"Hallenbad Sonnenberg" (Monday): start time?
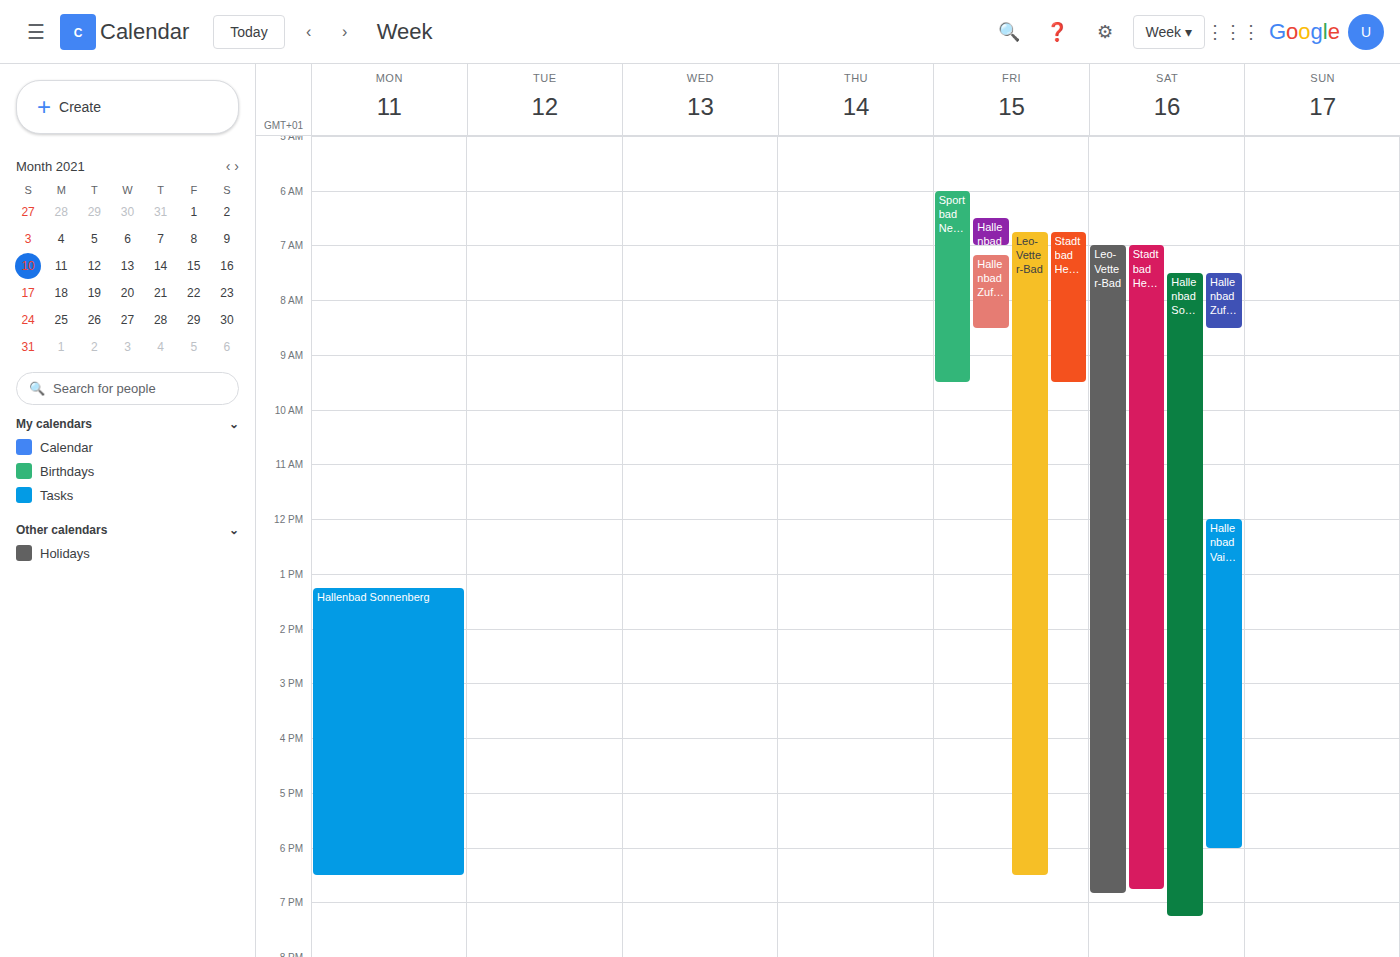
13:15